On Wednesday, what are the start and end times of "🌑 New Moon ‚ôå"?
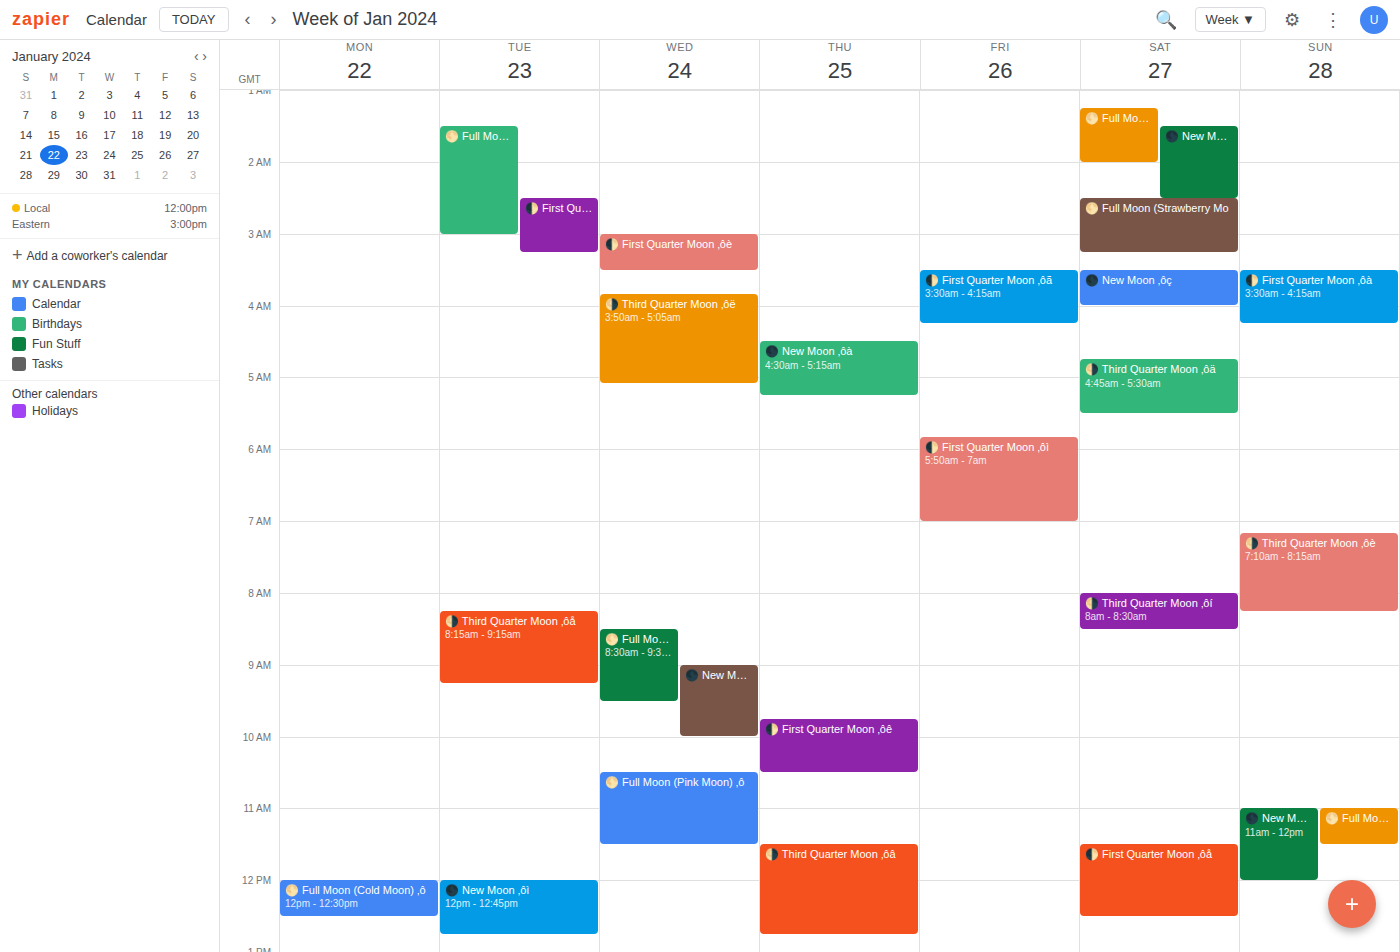
9:00 AM to 10:00 AM